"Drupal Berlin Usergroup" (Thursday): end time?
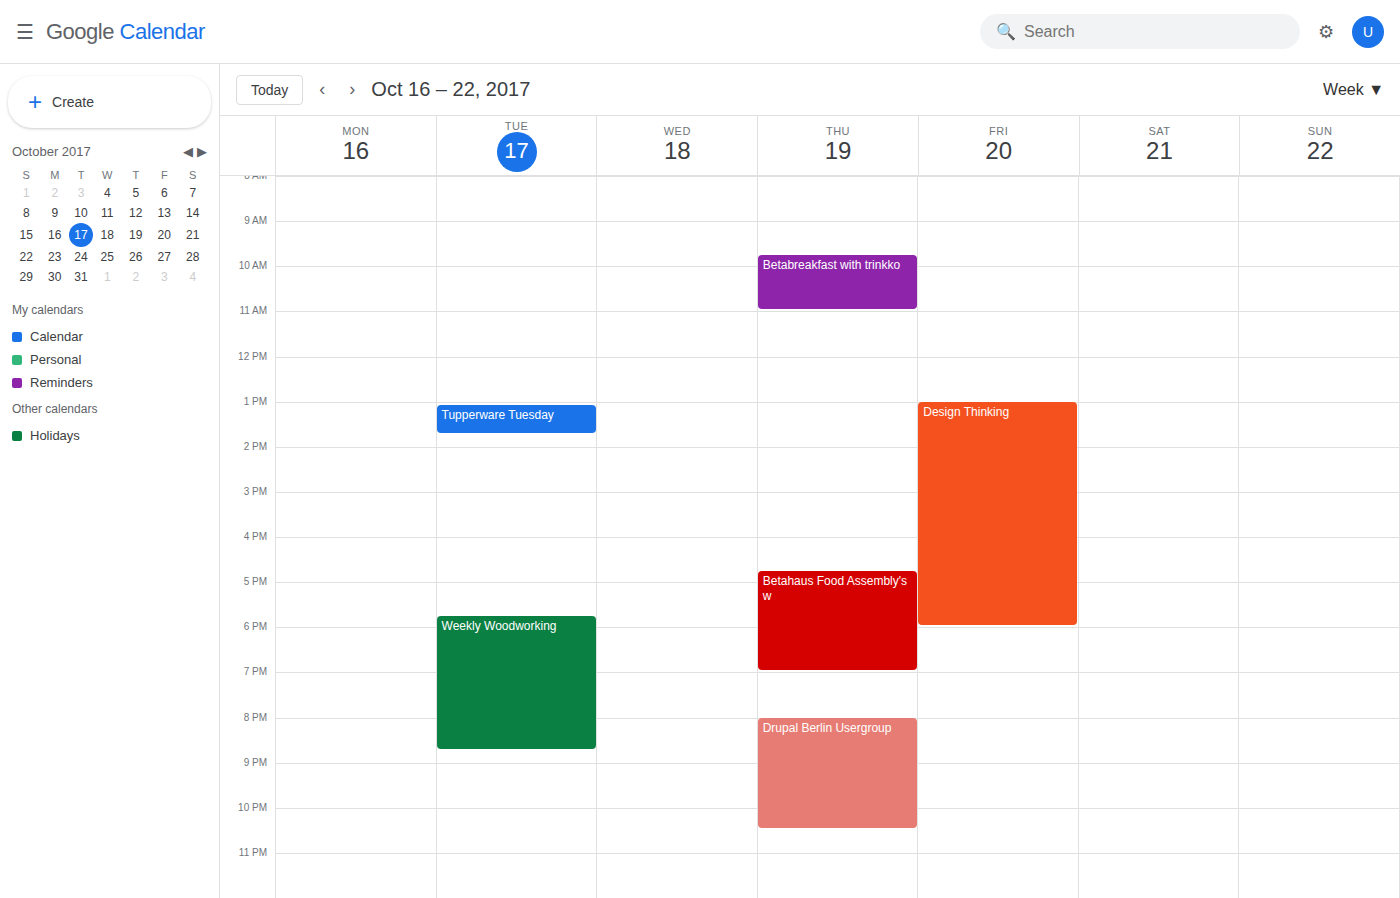
10:30 PM